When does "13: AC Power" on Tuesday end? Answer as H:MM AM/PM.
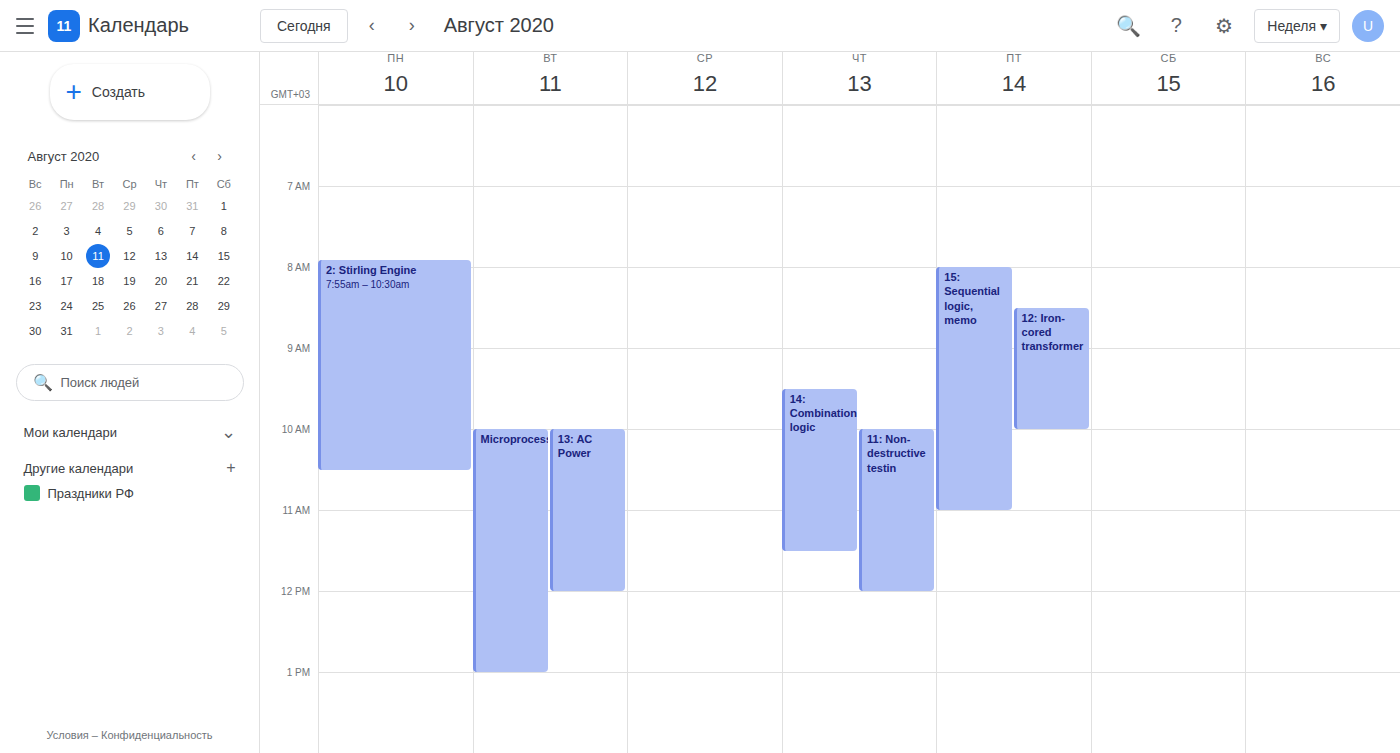
12:00 PM